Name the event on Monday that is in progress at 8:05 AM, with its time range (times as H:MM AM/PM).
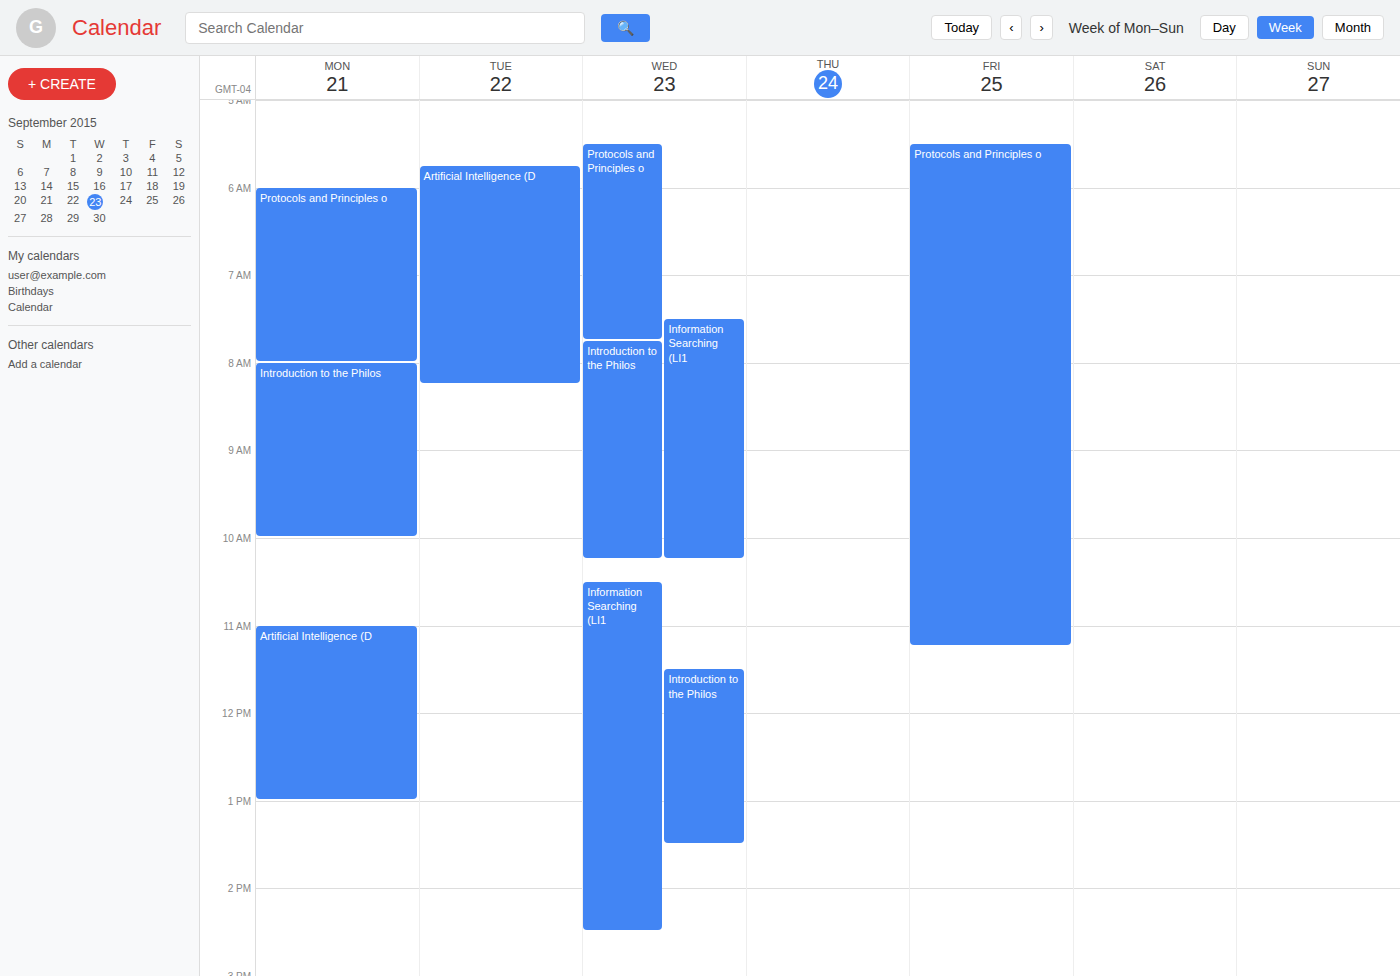
"Introduction to the Philos", 8:00 AM to 10:00 AM